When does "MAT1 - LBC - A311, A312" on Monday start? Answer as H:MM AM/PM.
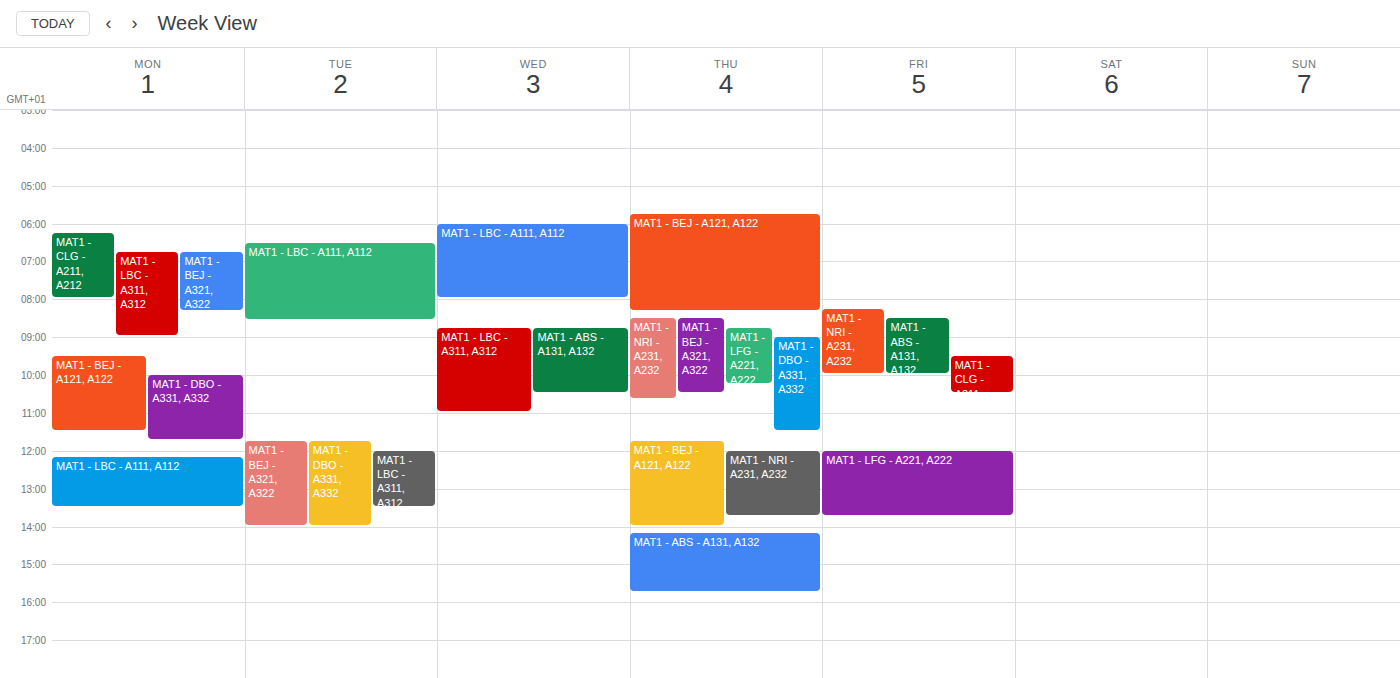
6:45 AM